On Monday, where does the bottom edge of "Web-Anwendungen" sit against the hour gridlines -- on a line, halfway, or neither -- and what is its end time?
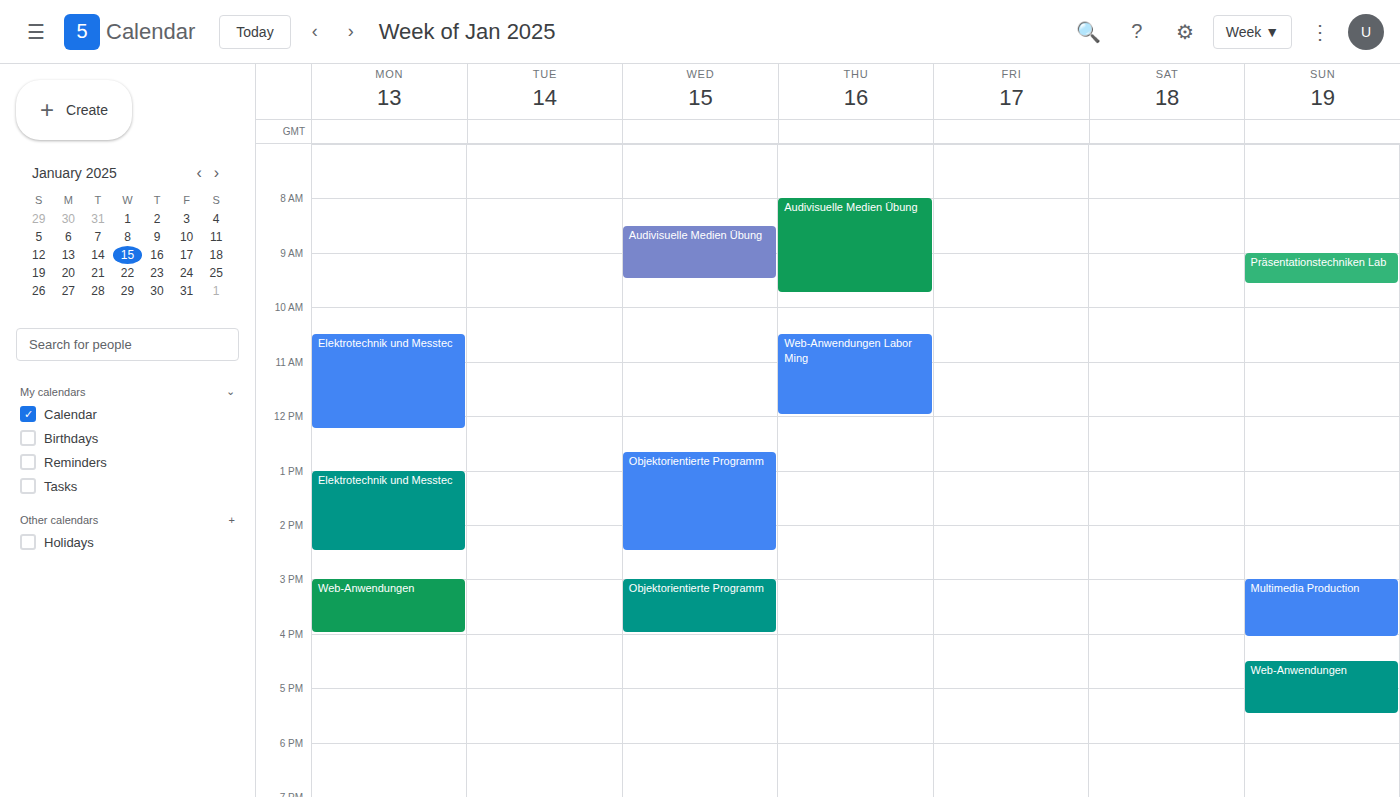
16:00 -- exactly on the 16:00 line.